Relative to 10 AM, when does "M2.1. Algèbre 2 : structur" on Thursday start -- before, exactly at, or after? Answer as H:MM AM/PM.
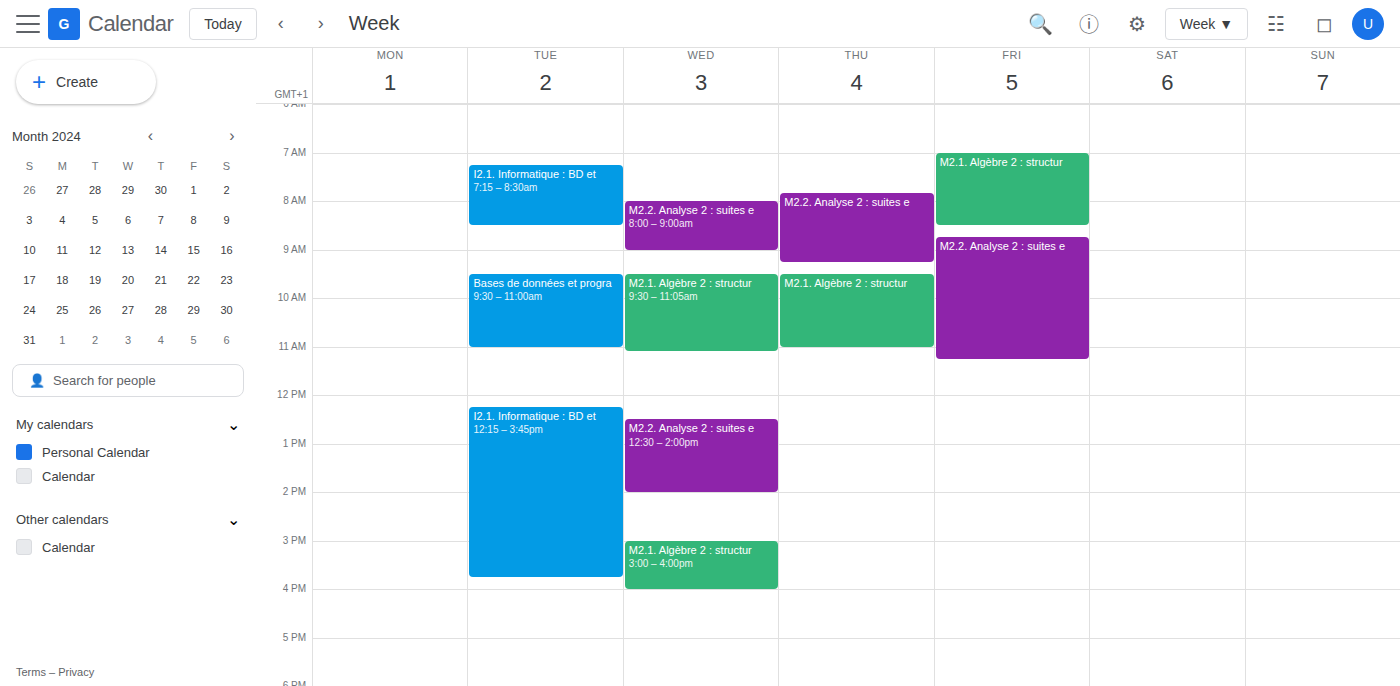
9:30 AM -- before 10 AM, 30 minutes above the 10 AM line.